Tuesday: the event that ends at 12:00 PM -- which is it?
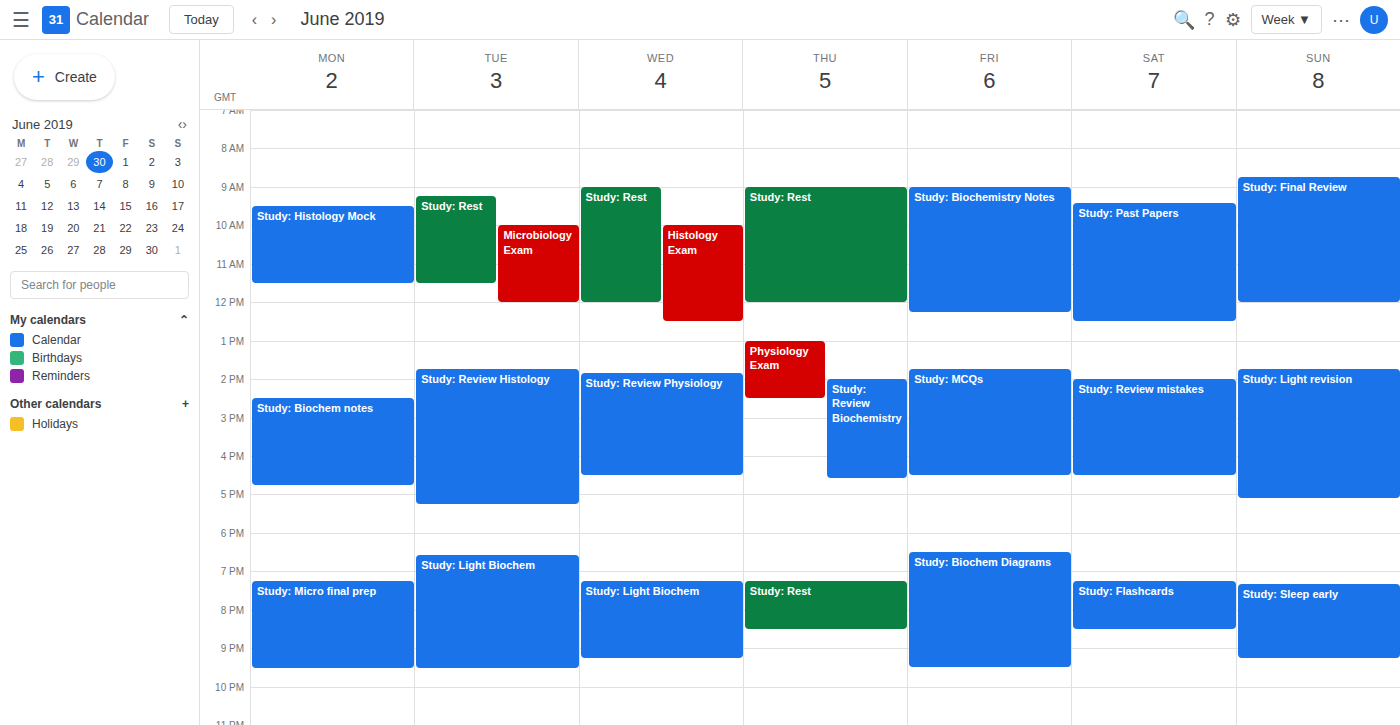
"Microbiology Exam"